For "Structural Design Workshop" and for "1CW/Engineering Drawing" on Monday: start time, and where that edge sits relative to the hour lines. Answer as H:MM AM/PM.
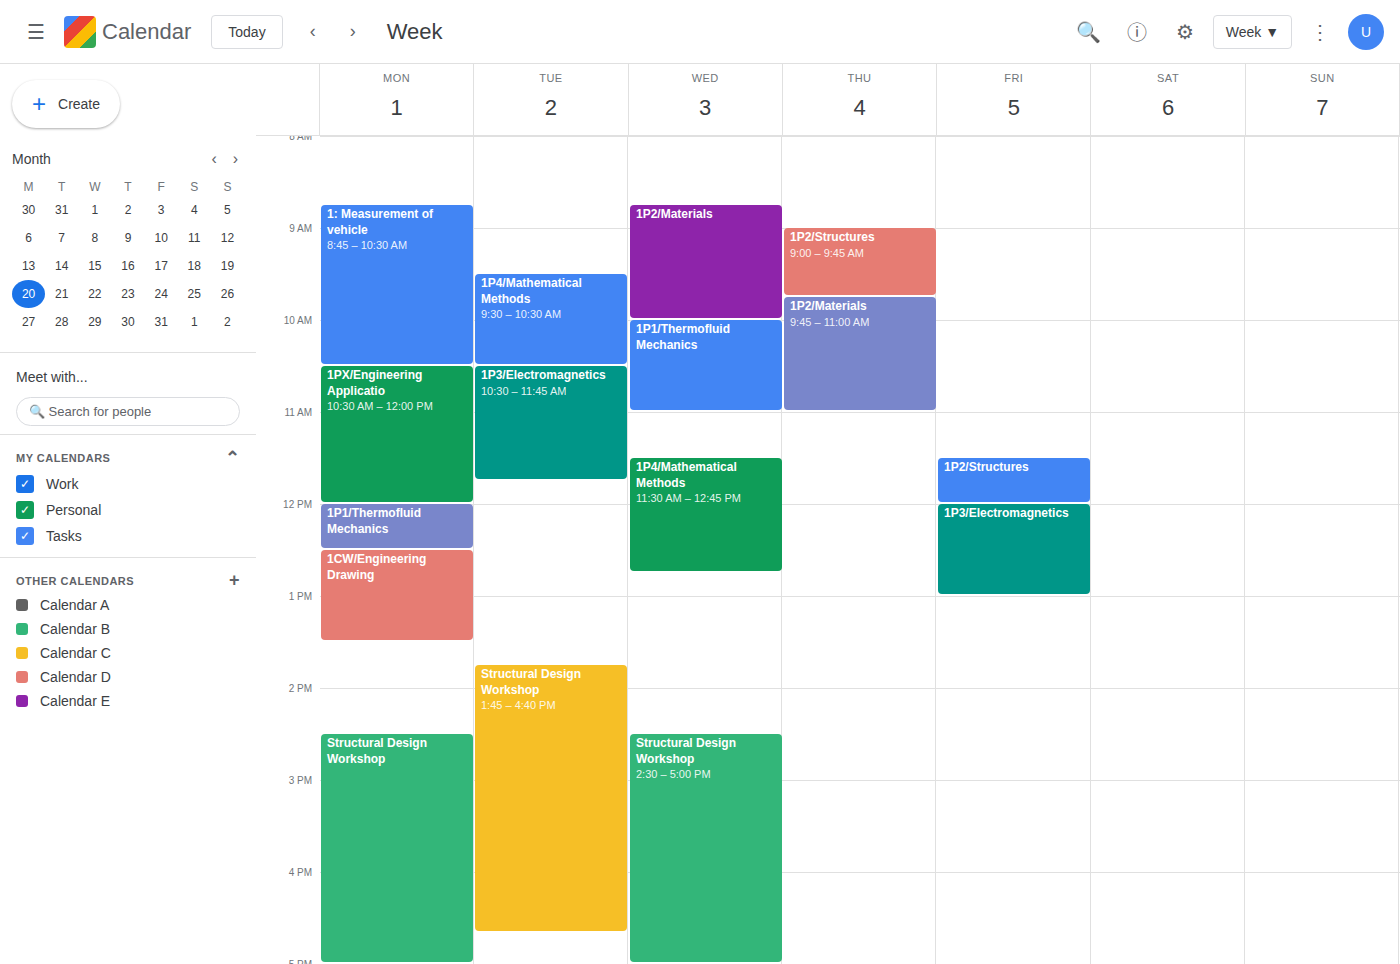
"Structural Design Workshop": 2:30 PM, halfway between the 2 PM and 3 PM lines. "1CW/Engineering Drawing": 12:30 PM, halfway between the 12 PM and 1 PM lines.